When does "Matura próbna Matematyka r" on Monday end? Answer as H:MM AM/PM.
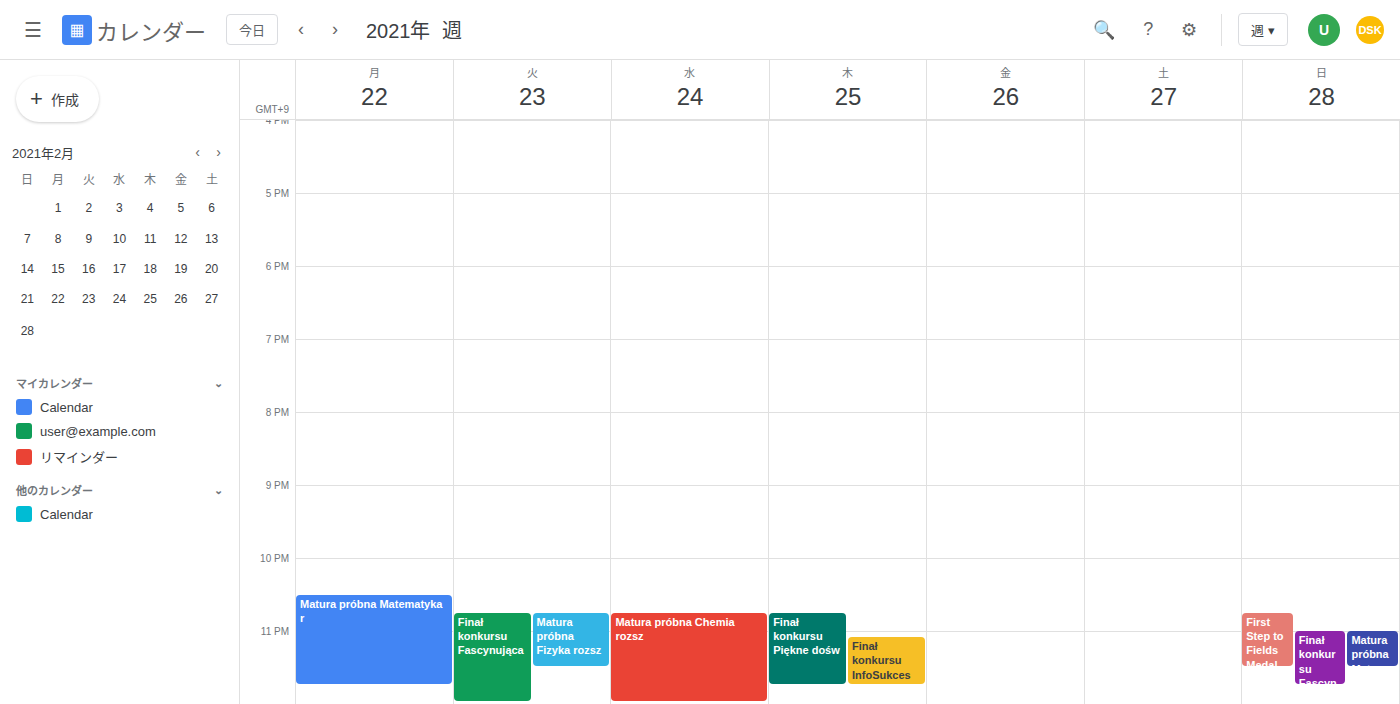
11:45 PM